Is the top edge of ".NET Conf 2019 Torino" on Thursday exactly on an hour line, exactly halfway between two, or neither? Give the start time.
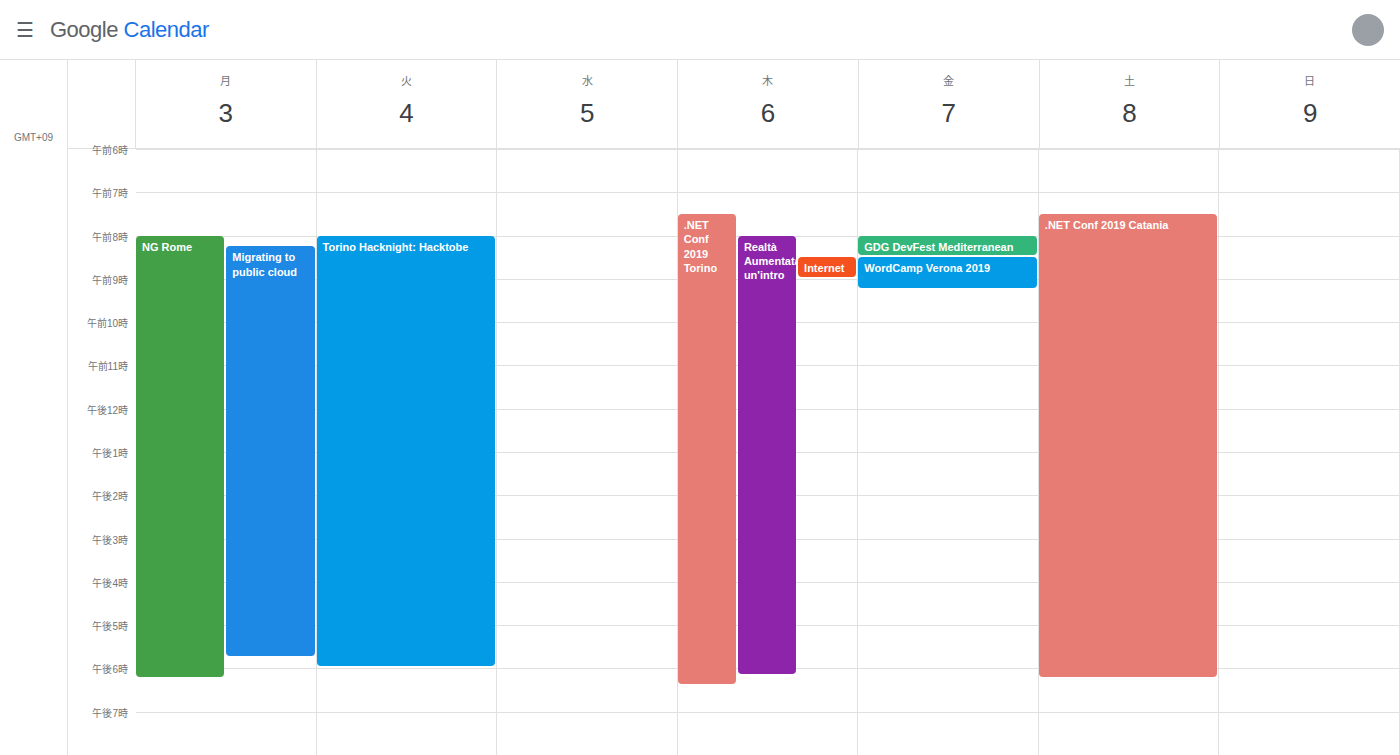
7:30 AM -- halfway between the 7 AM and 8 AM lines.